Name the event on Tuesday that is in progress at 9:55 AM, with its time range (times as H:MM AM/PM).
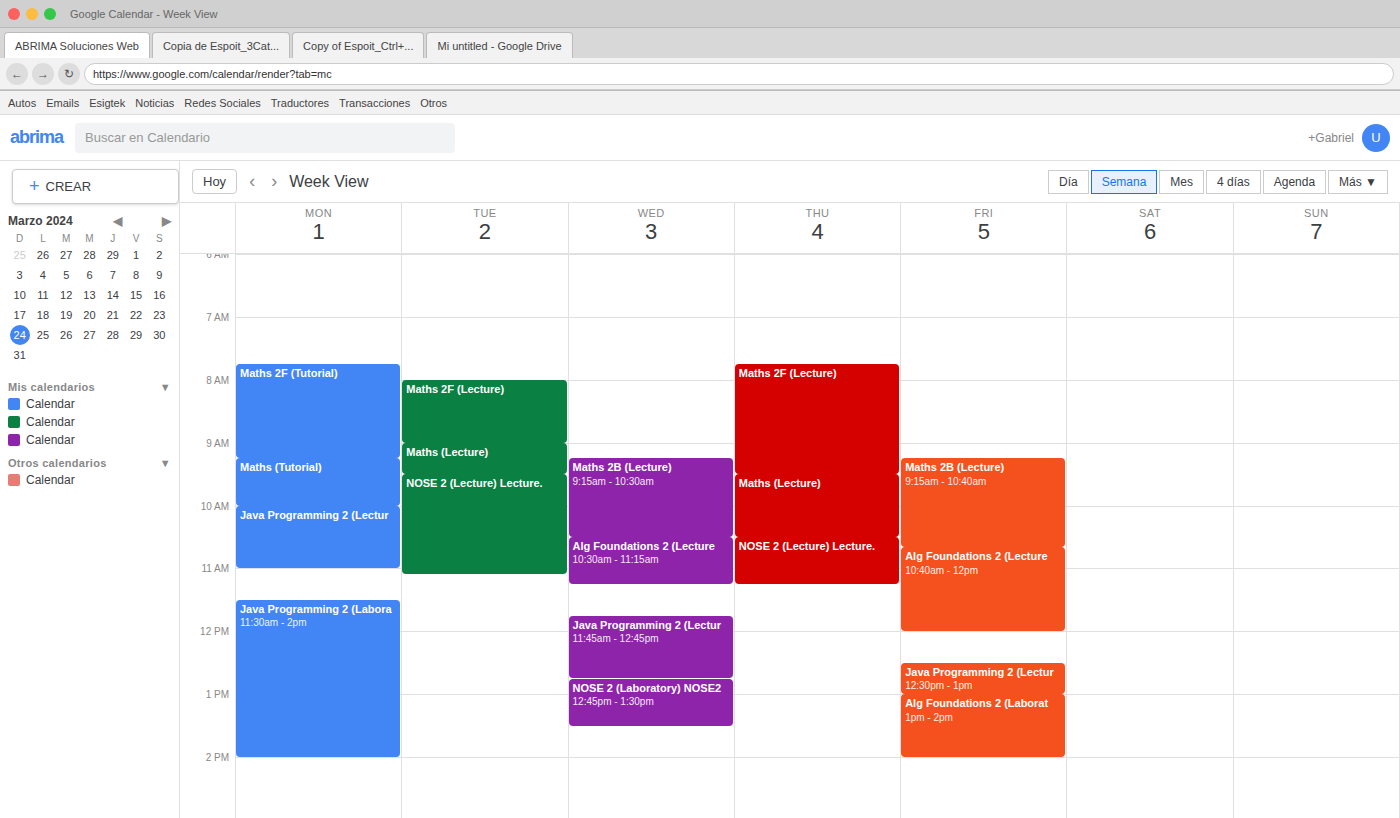
"NOSE 2 (Lecture) Lecture.", 9:30 AM to 11:05 AM